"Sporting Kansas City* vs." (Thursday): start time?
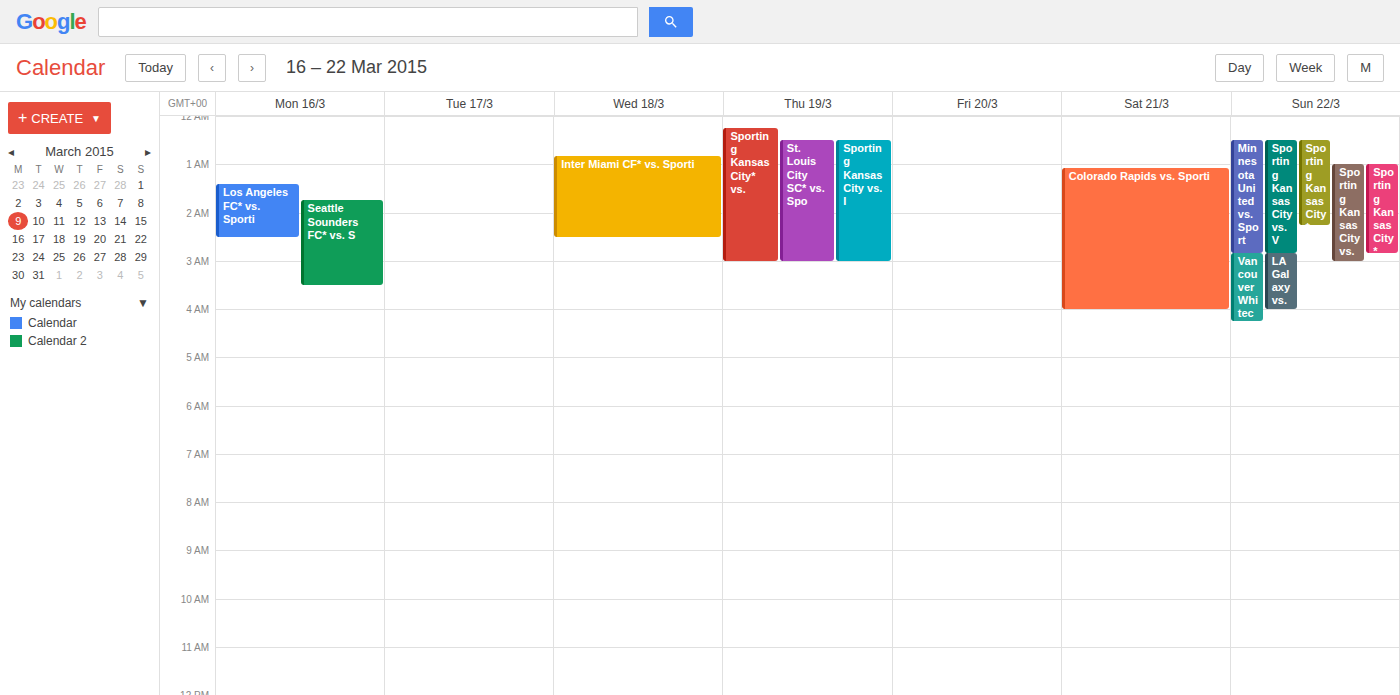
12:15 AM